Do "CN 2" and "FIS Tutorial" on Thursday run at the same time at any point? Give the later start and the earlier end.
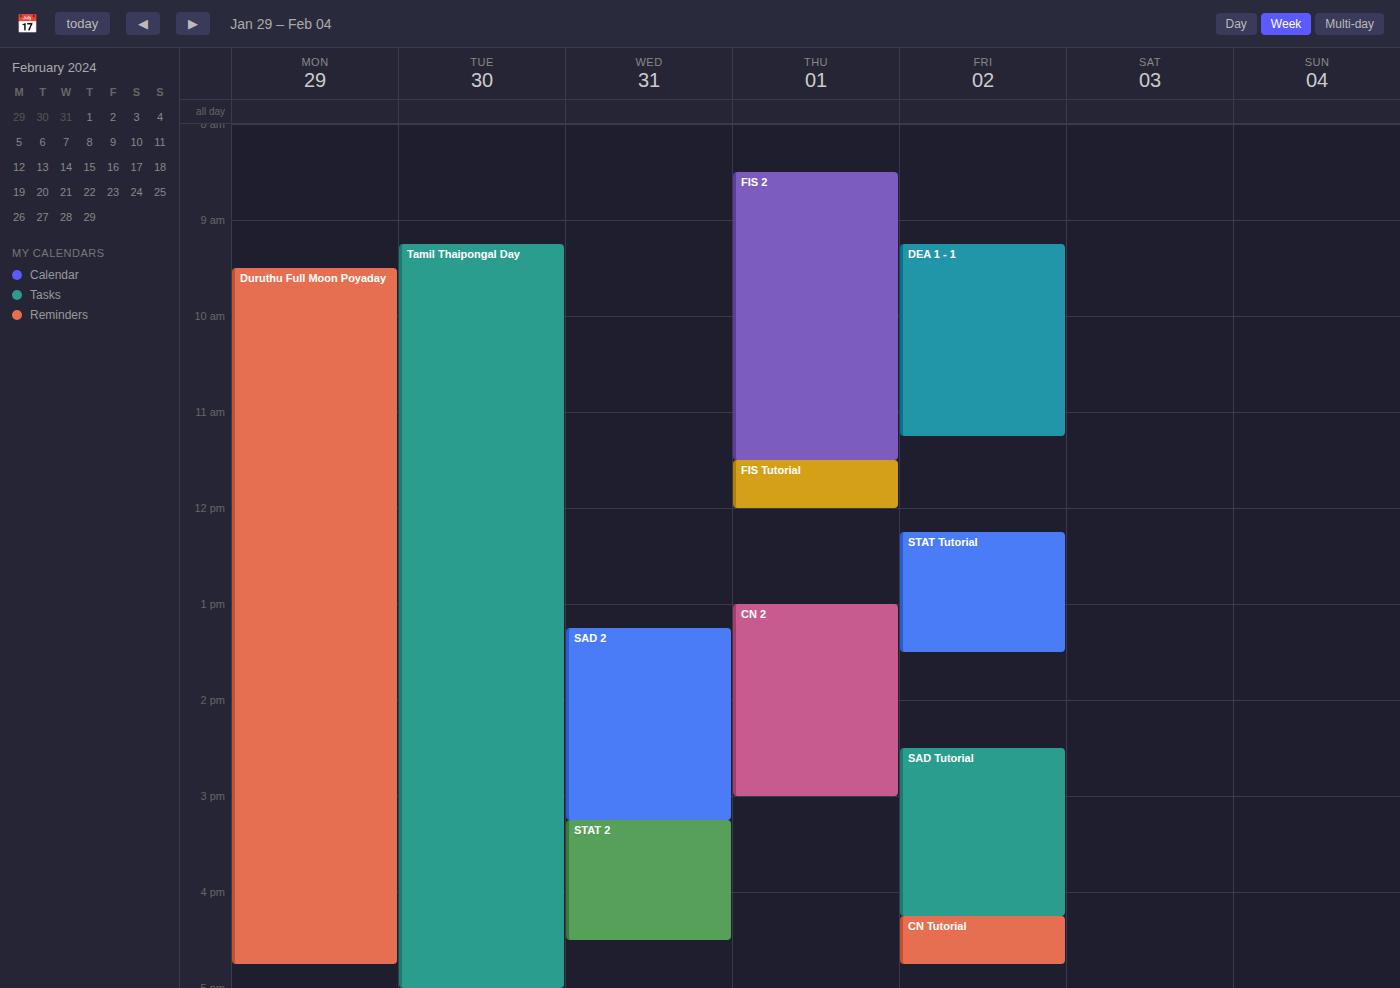
"FIS Tutorial" ends at 12:00 PM and "CN 2" starts at 1:00 PM -- no overlap.